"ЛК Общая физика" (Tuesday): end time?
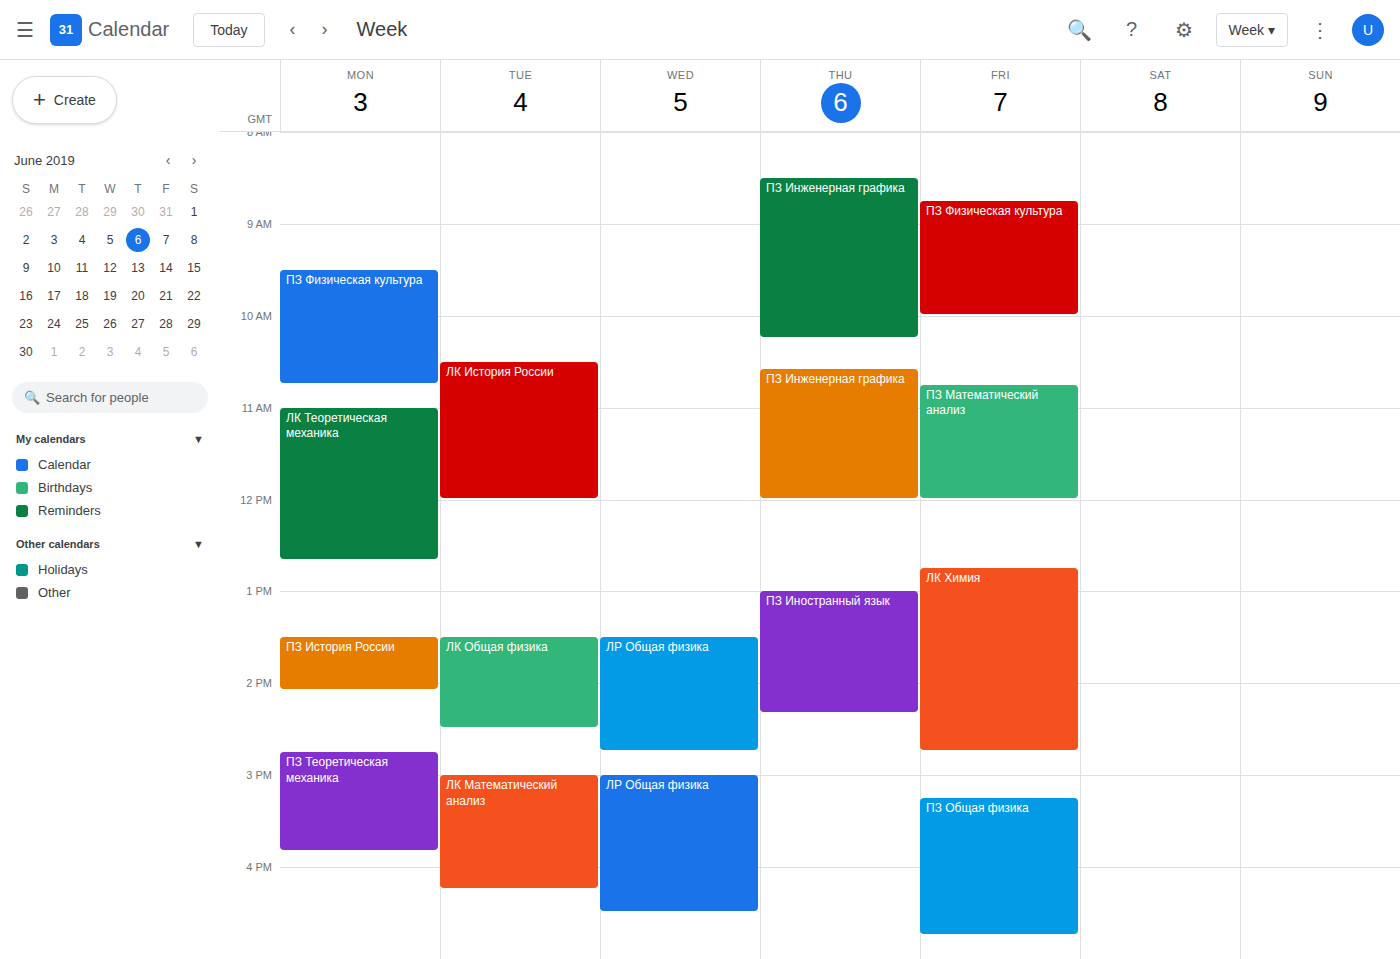
2:30 PM